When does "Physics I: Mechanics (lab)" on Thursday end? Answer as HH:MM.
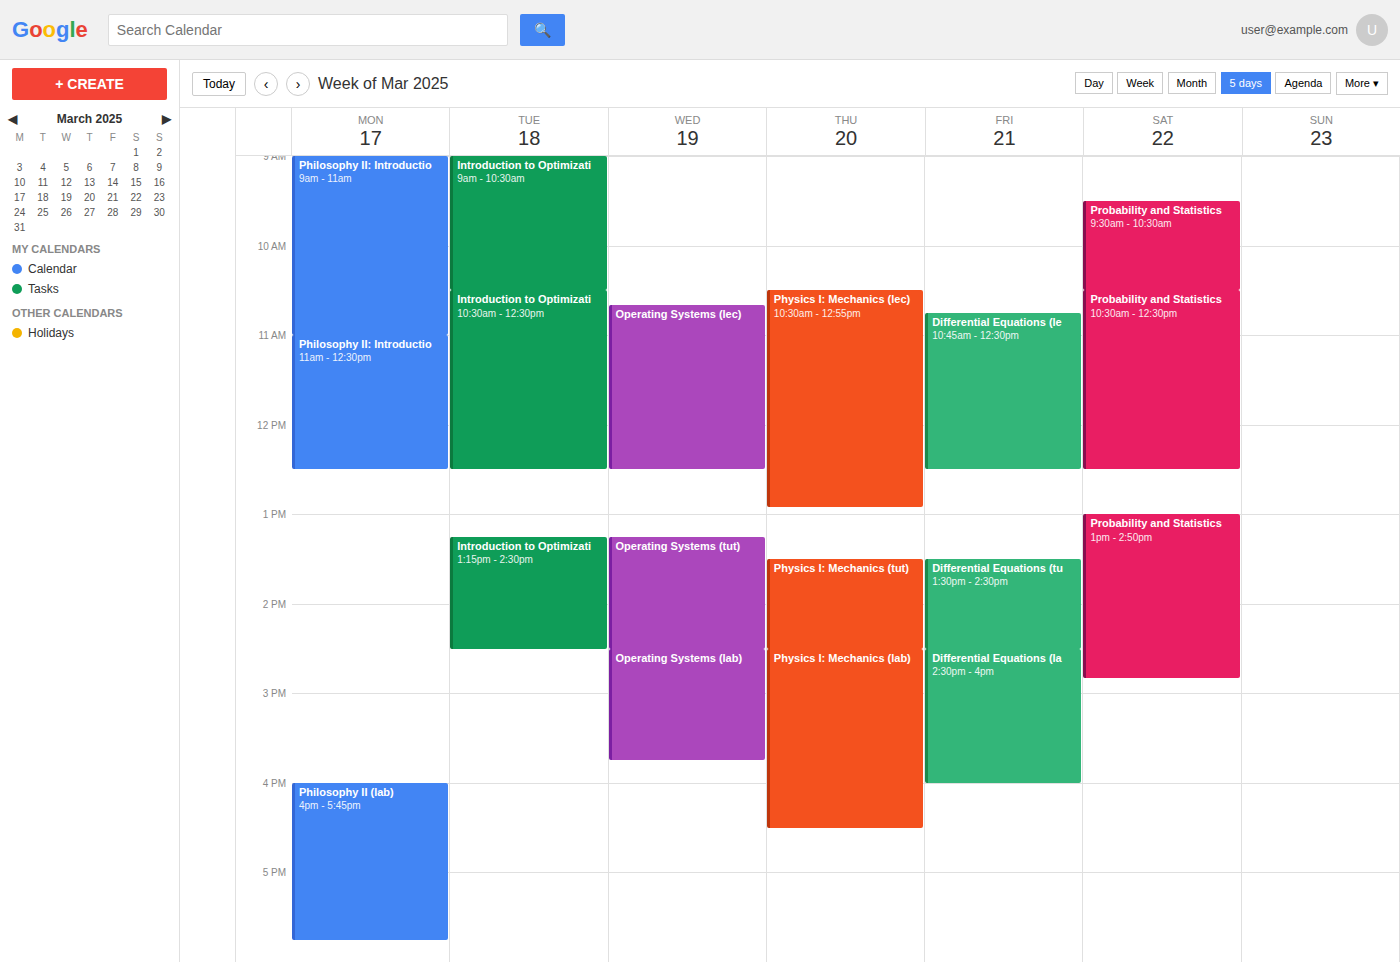
16:30